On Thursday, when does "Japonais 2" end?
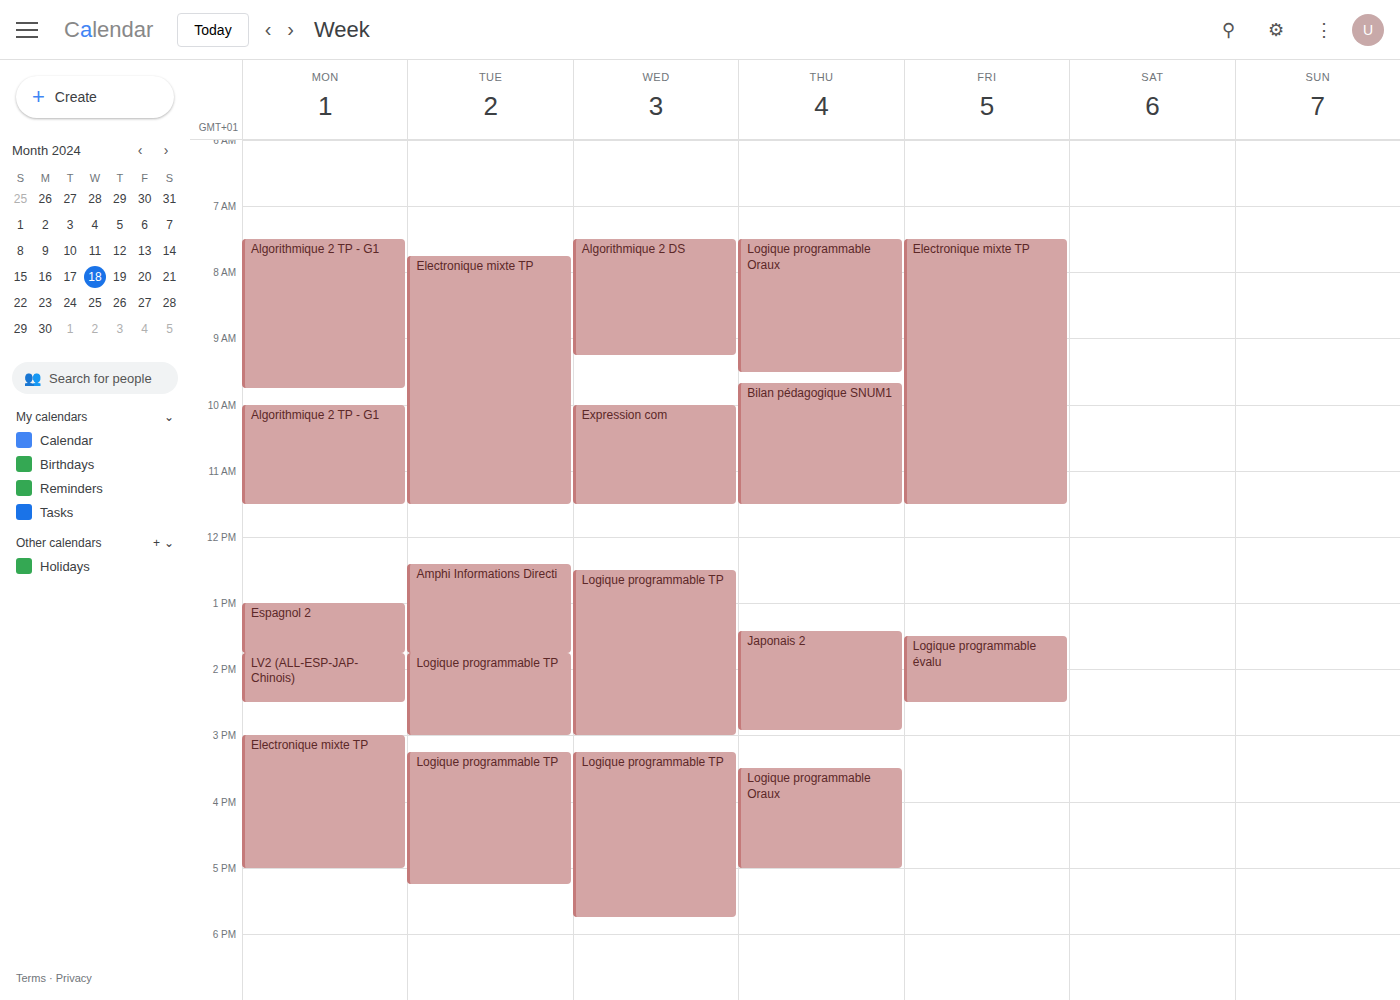
2:55 PM